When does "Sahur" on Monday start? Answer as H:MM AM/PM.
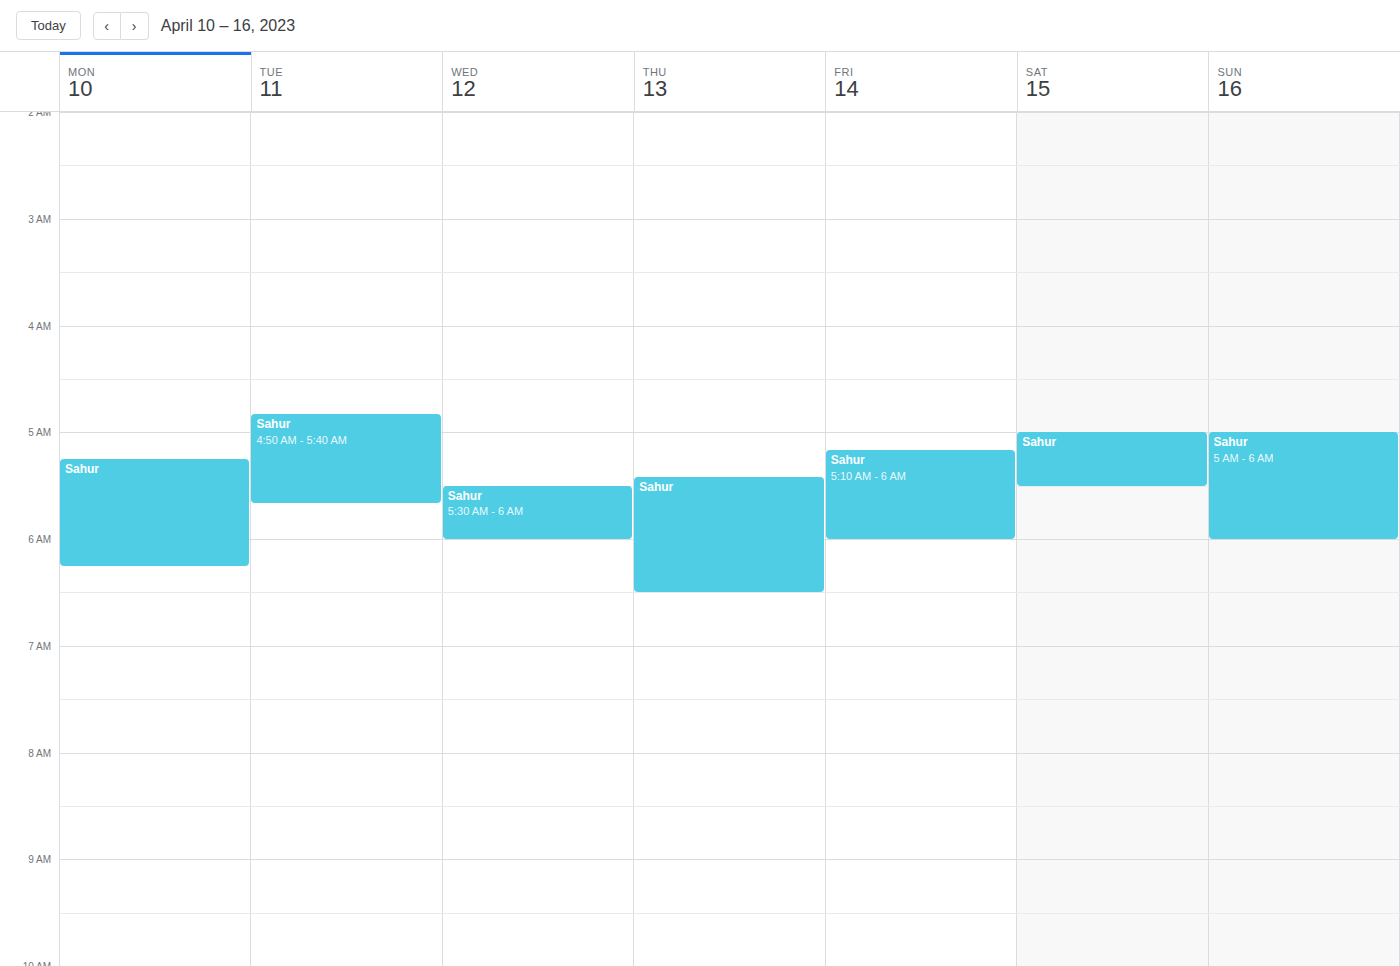
5:15 AM